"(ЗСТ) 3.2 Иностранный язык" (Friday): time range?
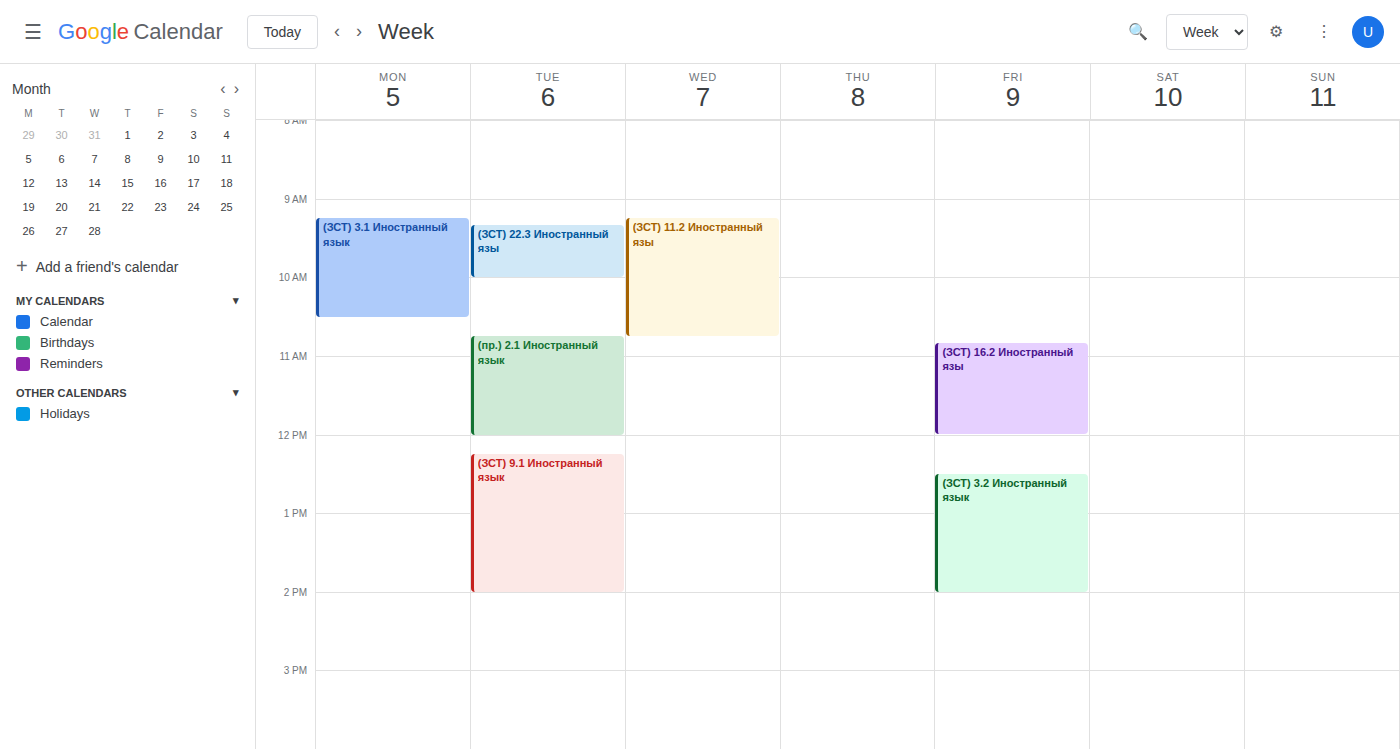
12:30 to 14:00